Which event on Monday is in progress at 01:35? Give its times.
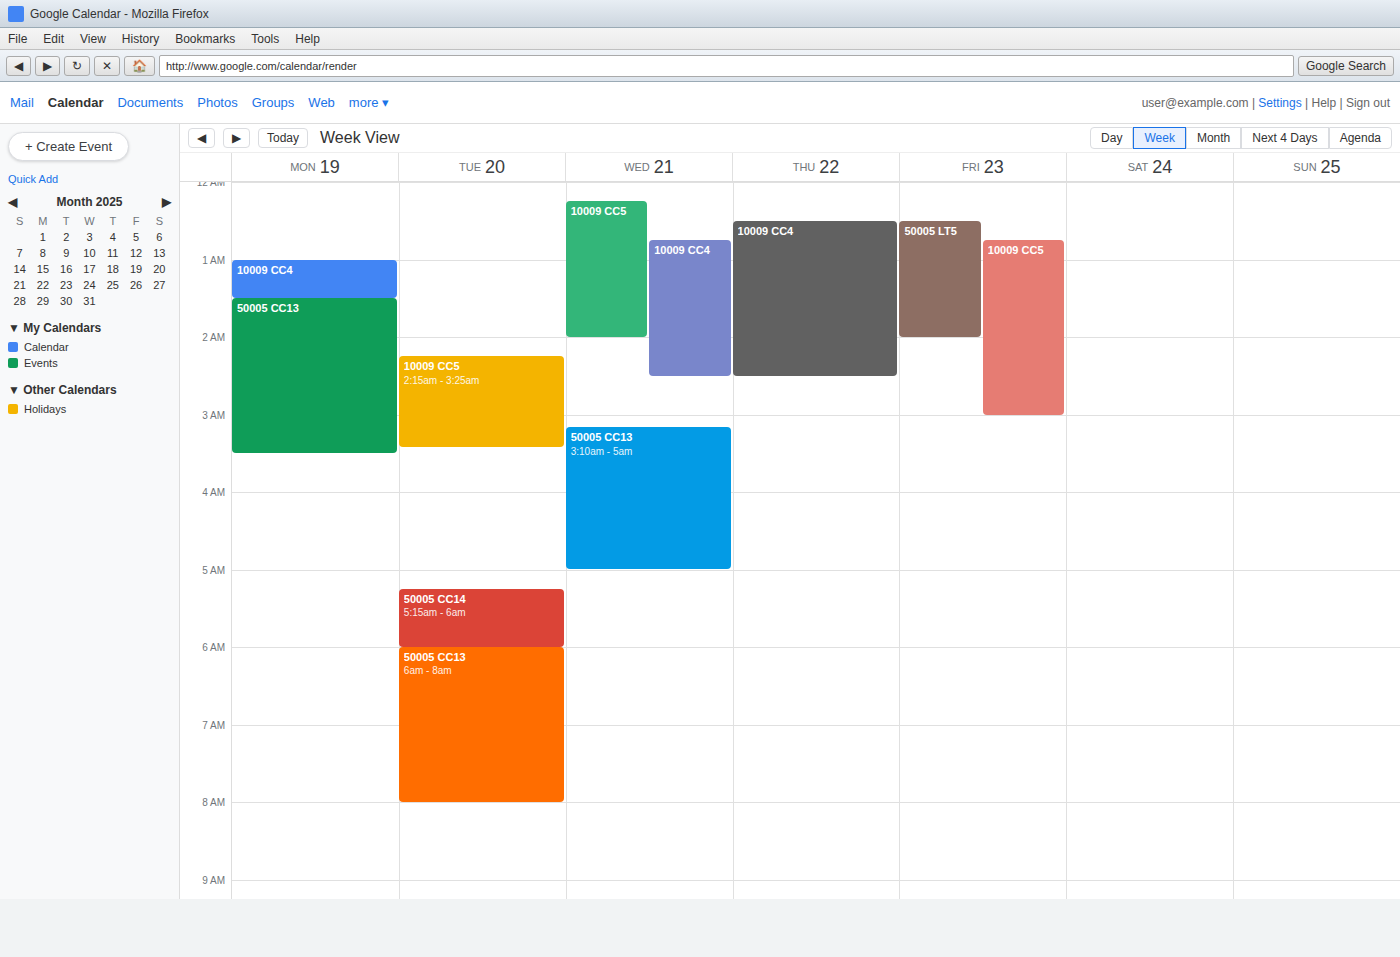
"50005 CC13", 01:30 to 03:30